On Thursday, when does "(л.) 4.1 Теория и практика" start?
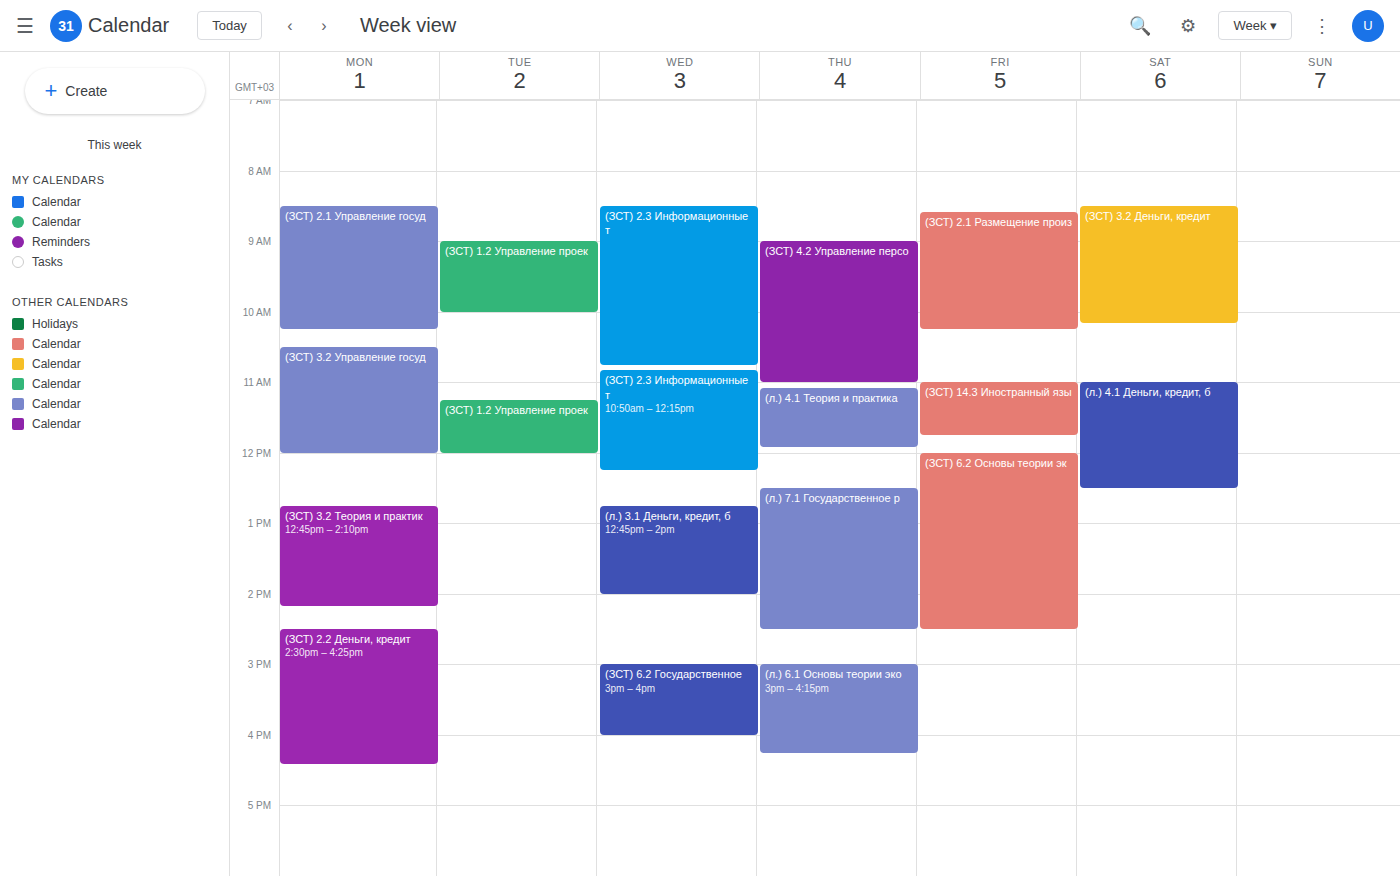
11:05 AM